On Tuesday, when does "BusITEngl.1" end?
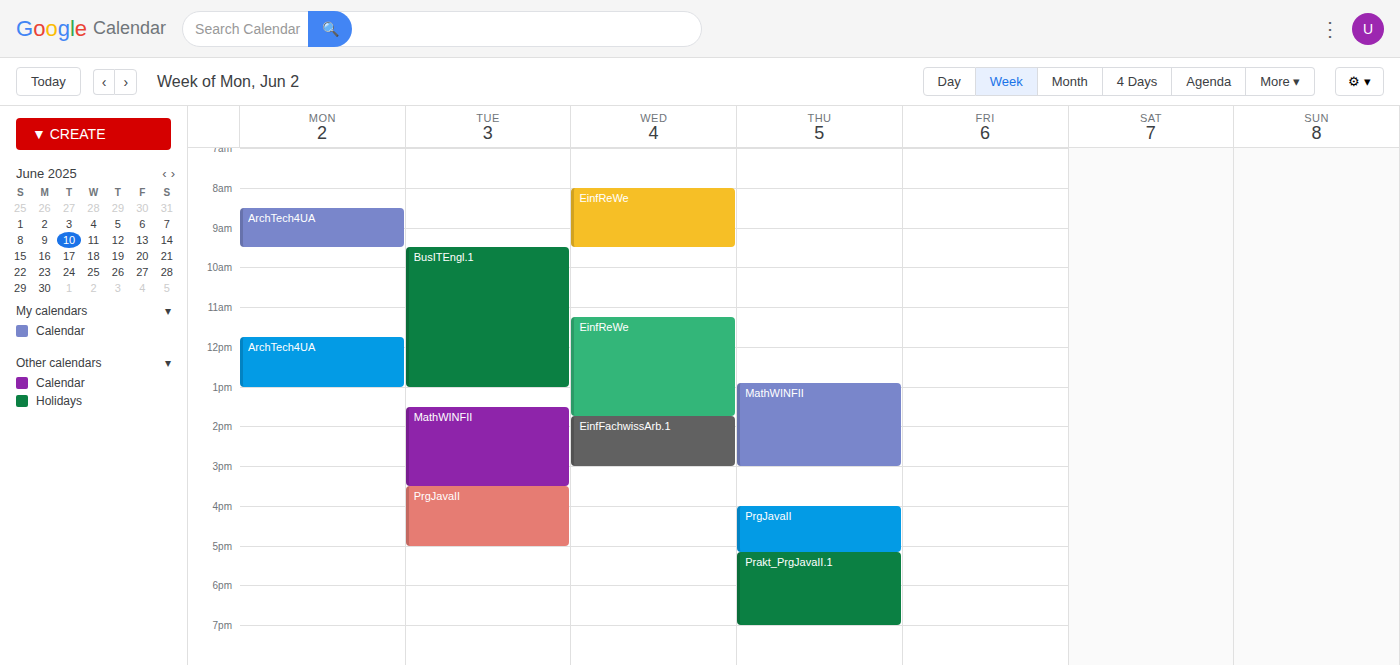
13:00